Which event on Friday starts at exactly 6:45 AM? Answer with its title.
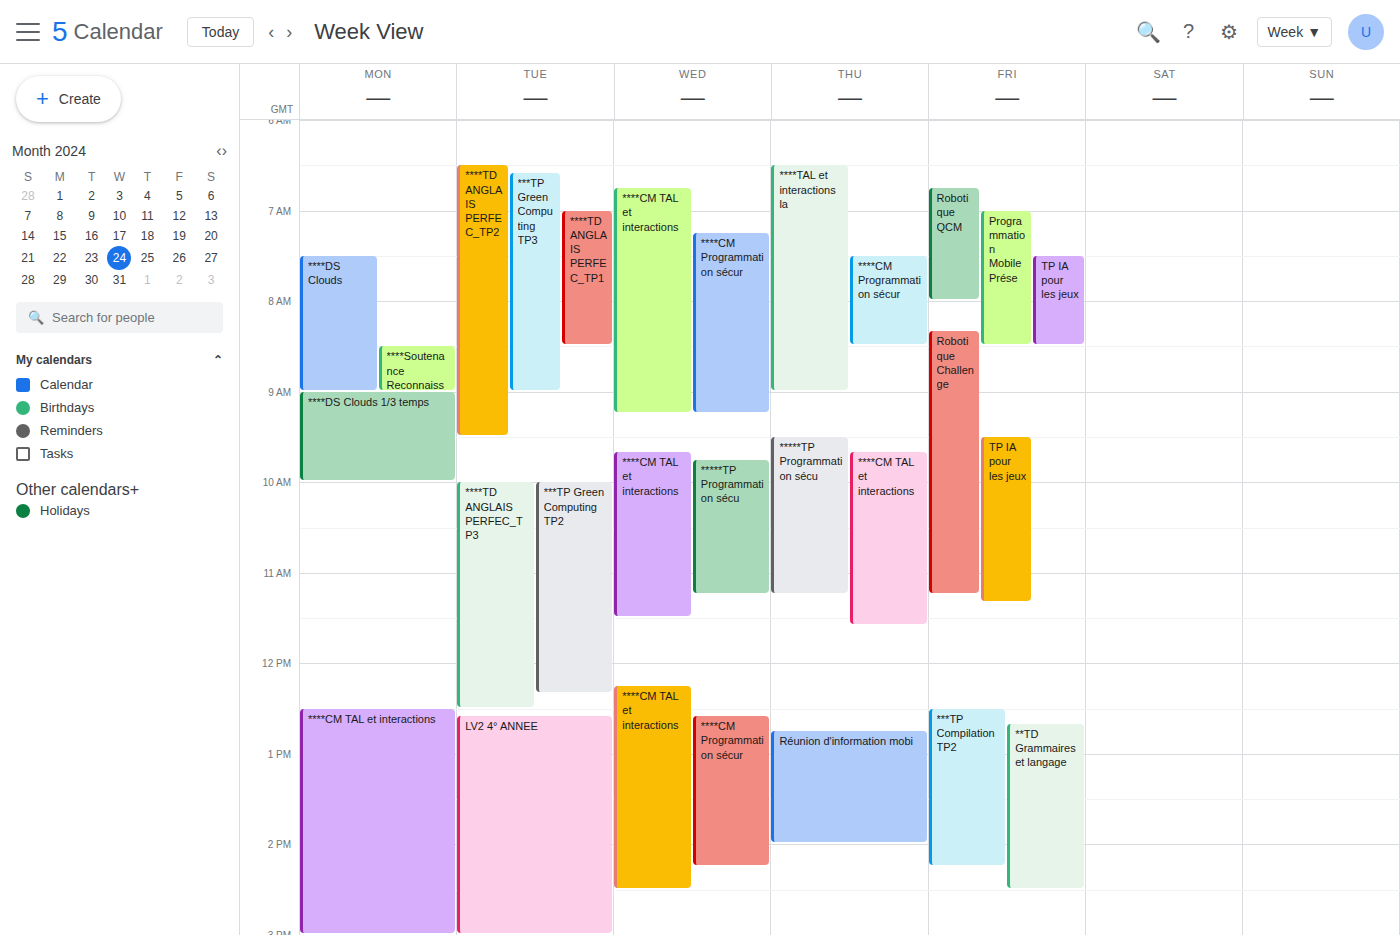
"Robotique QCM"